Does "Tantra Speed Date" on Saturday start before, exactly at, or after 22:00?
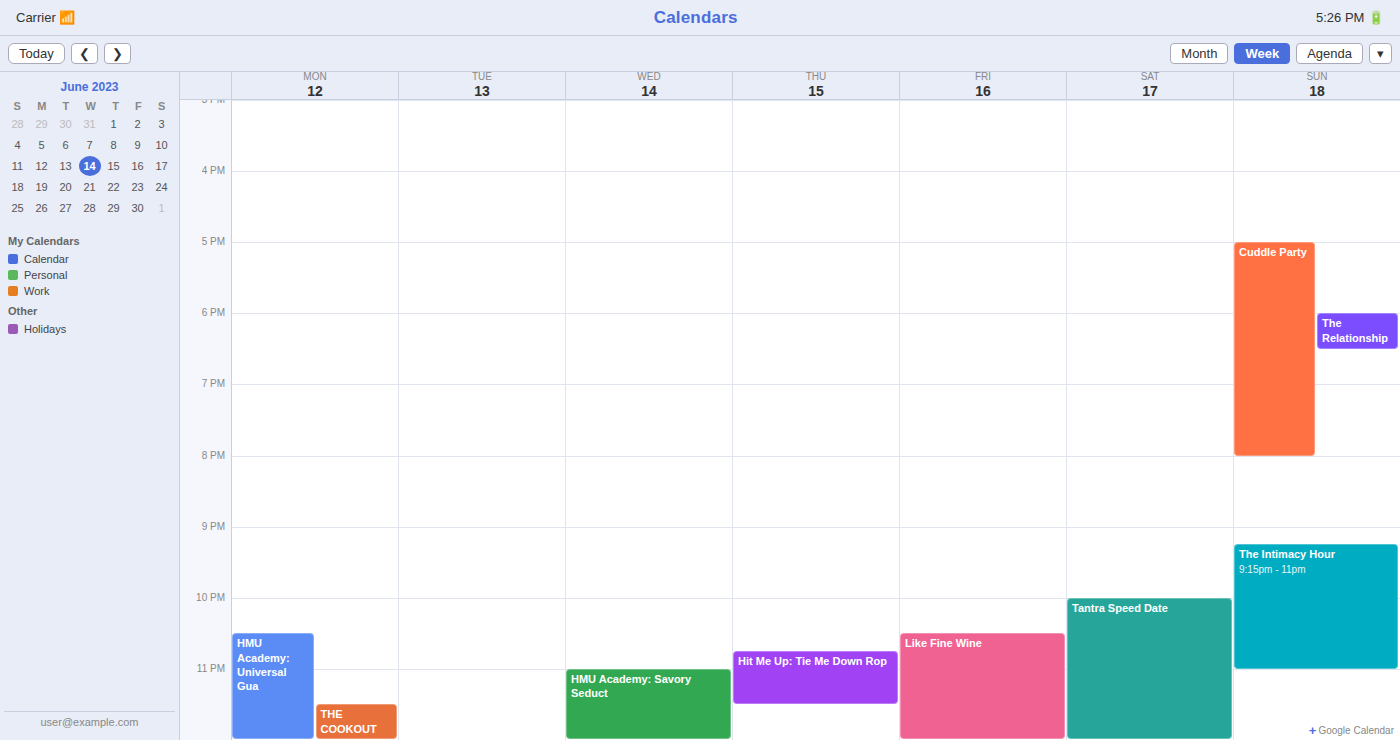
22:00 -- exactly at 22:00, on the 22:00 line.